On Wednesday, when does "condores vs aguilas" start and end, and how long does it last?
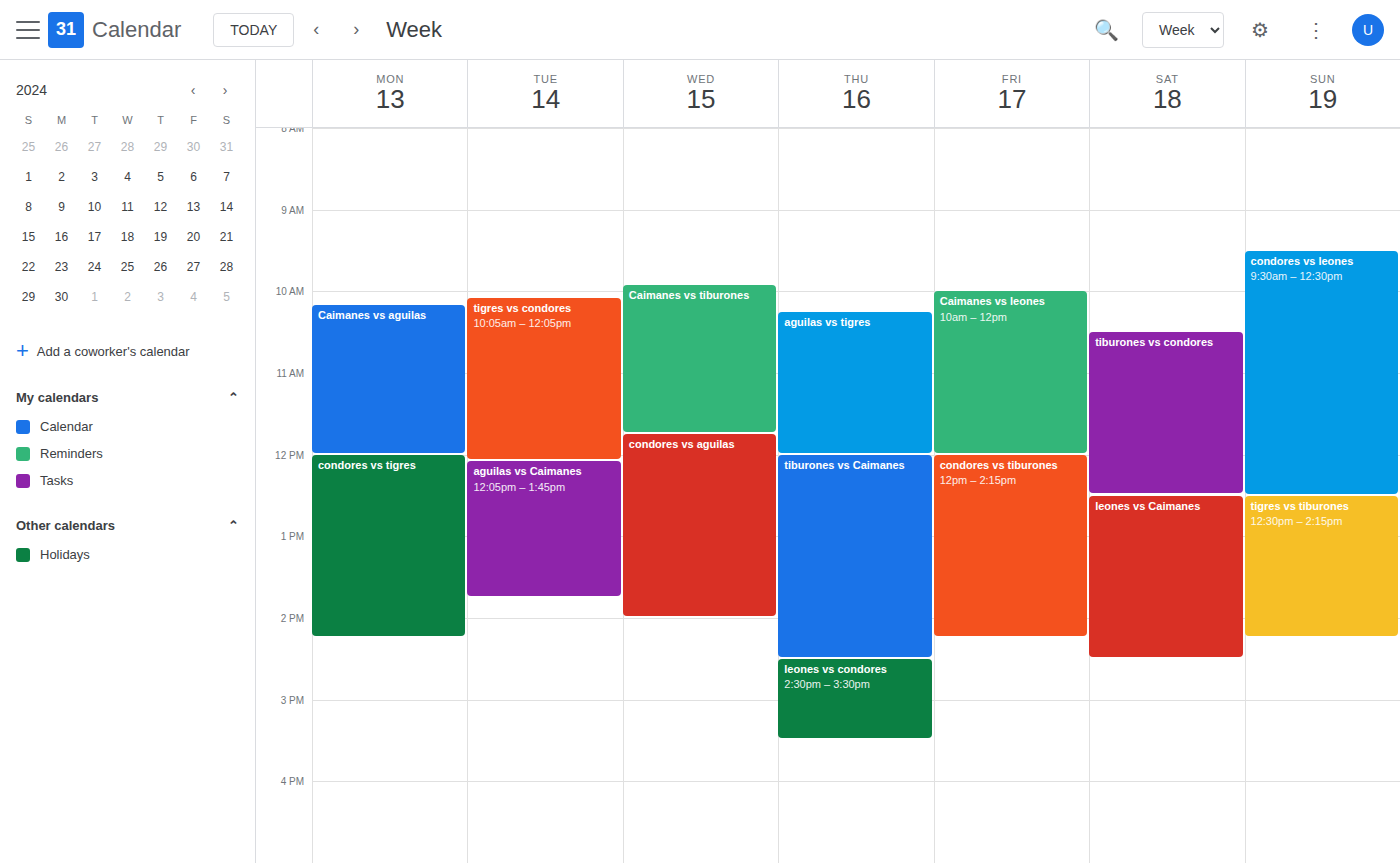
11:45 AM to 2:00 PM, 2 hours 15 minutes